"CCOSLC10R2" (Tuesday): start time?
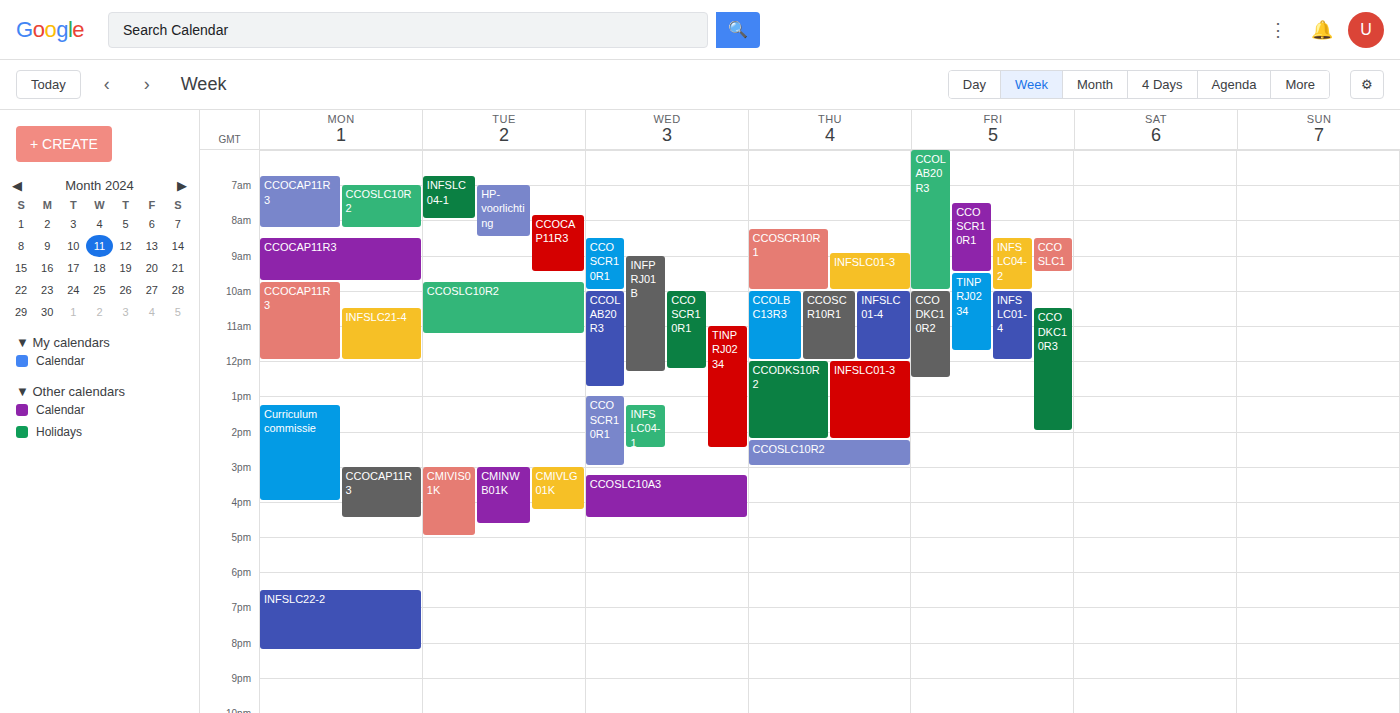
9:45 AM